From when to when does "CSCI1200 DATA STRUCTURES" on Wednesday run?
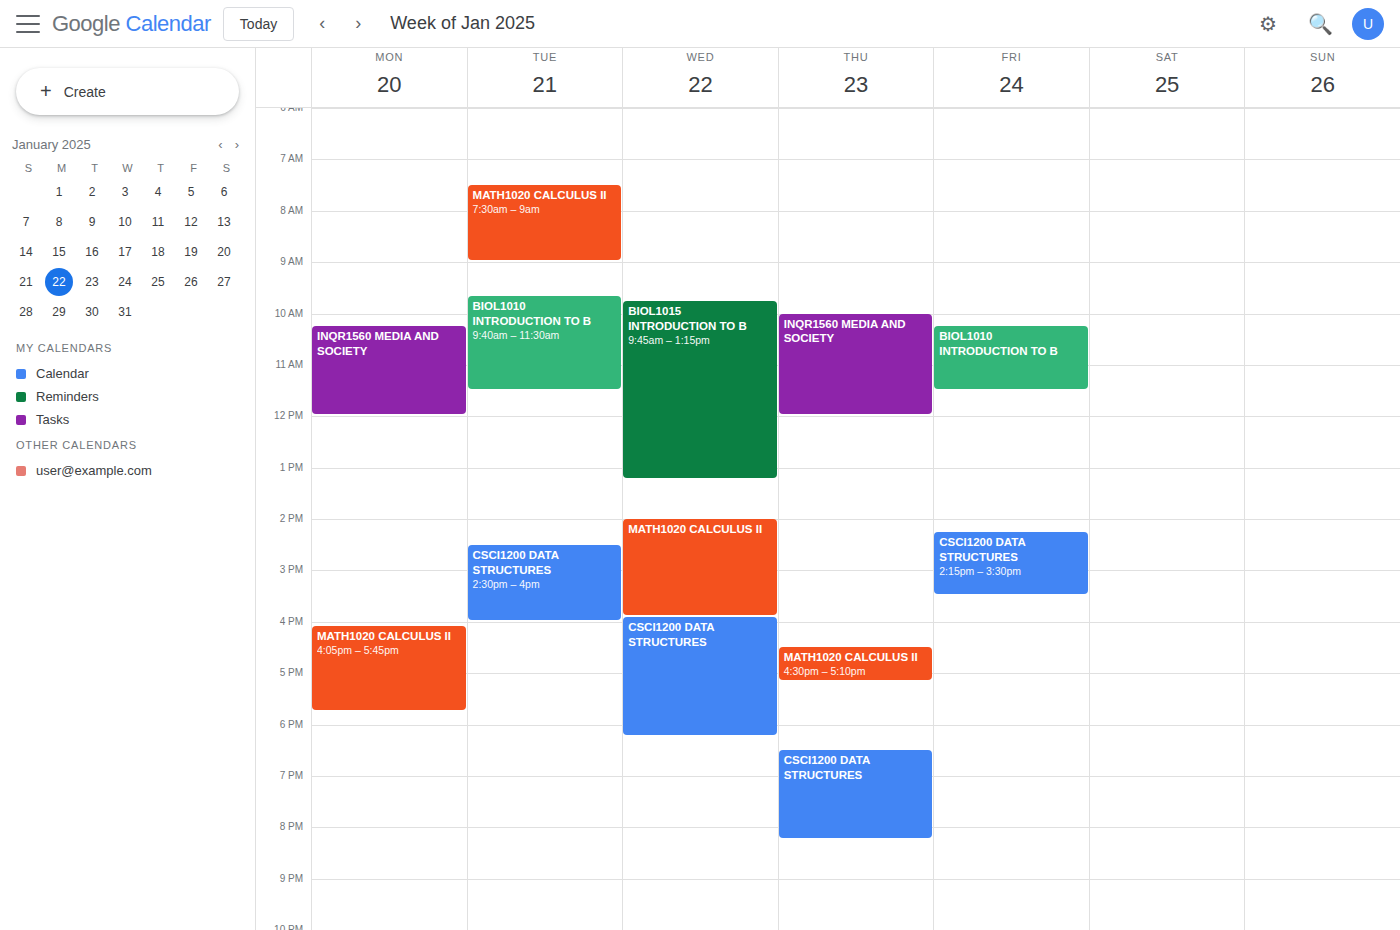
15:55 to 18:15